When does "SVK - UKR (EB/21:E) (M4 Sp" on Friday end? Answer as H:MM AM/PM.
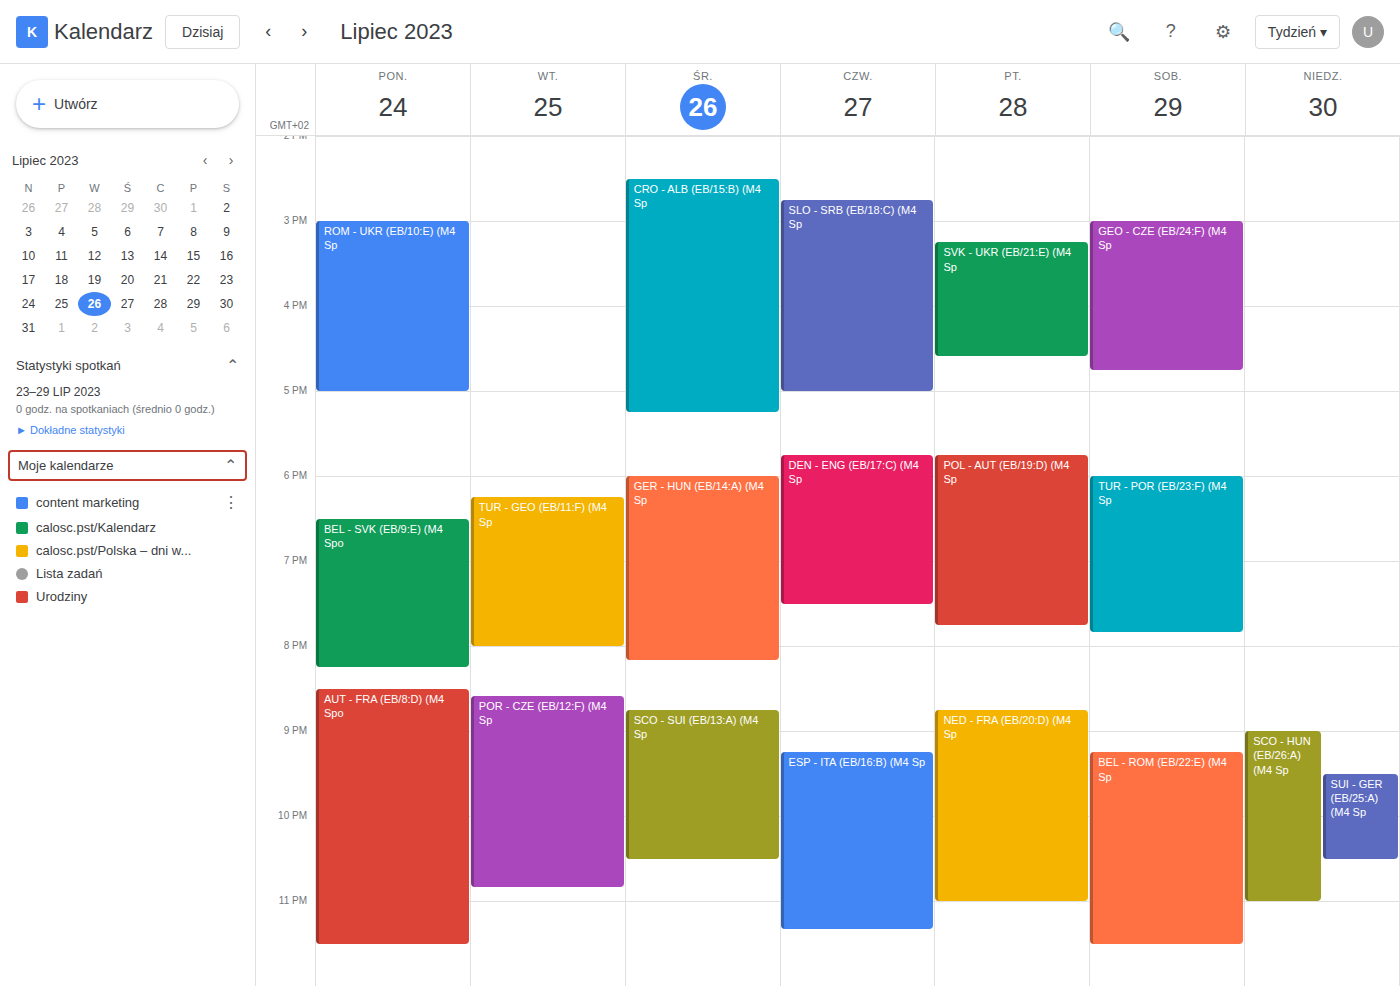
4:35 PM